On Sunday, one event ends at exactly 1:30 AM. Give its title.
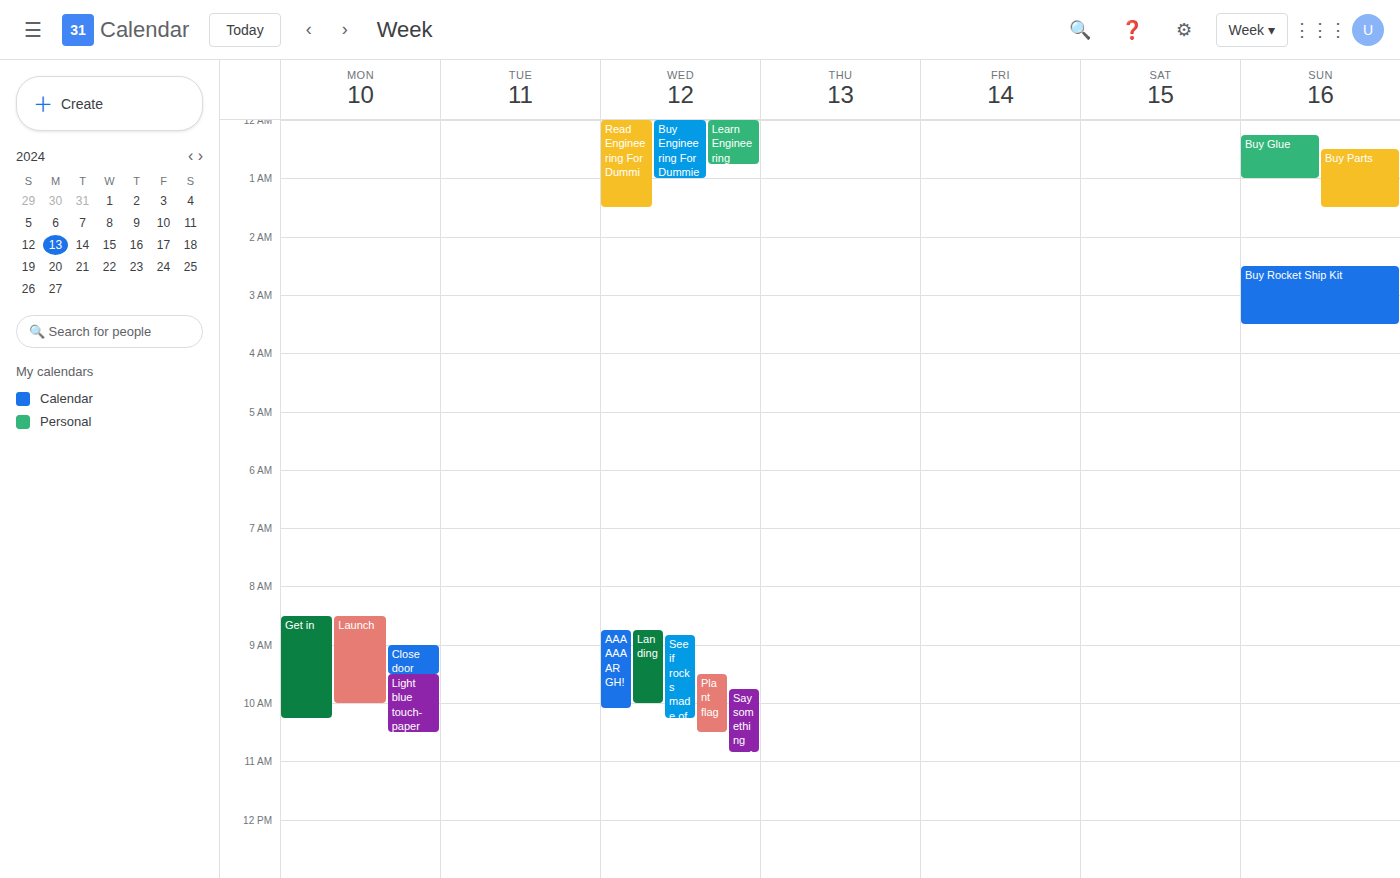
"Buy Parts"